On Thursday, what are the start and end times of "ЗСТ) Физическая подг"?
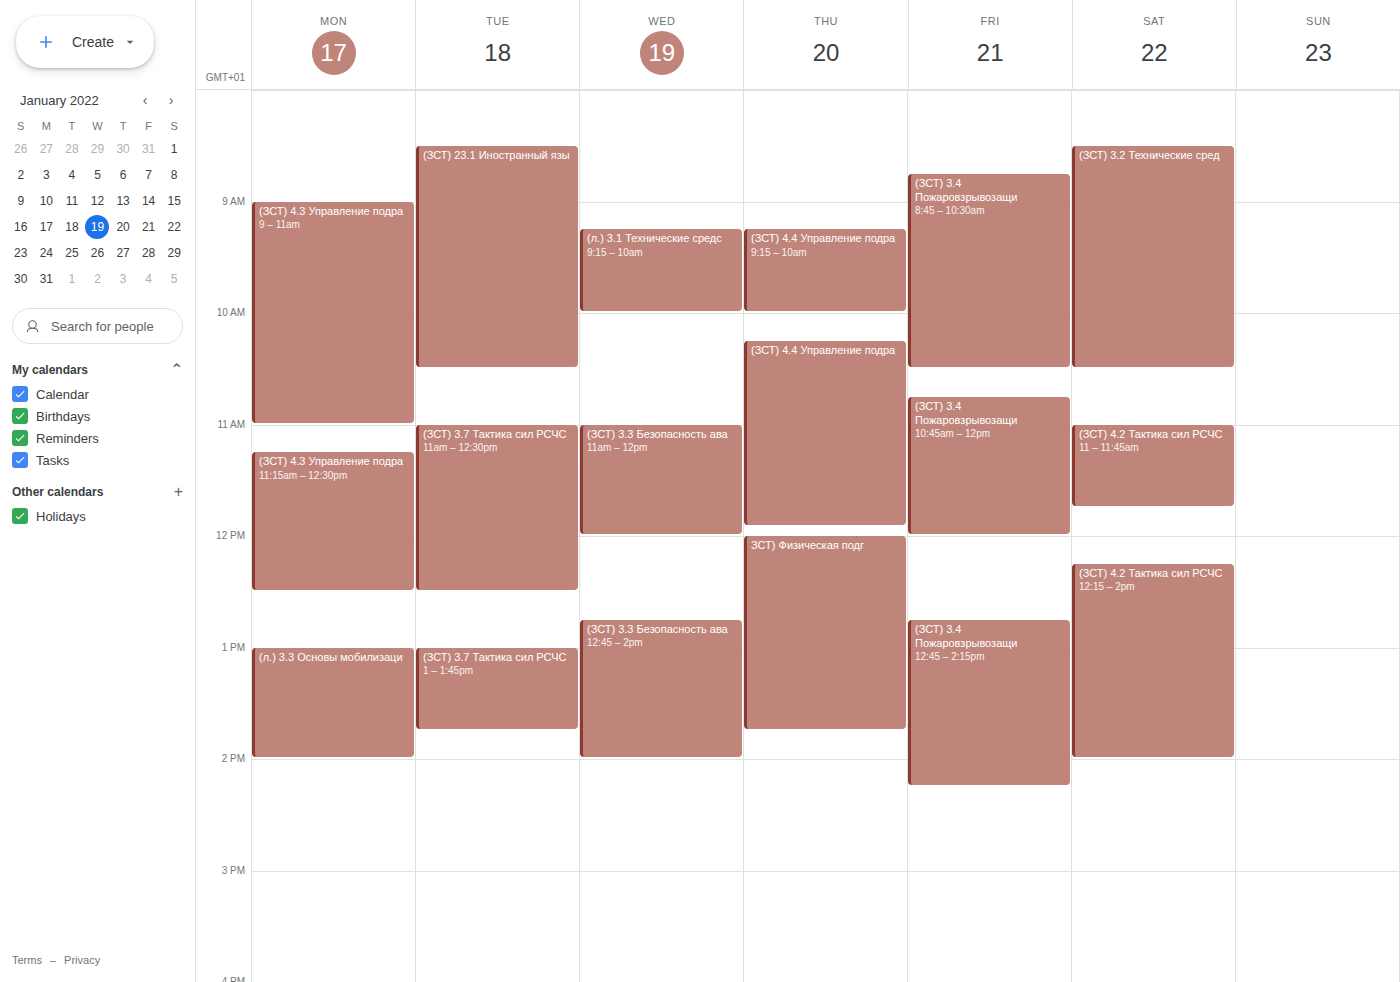
12:00 PM to 1:45 PM